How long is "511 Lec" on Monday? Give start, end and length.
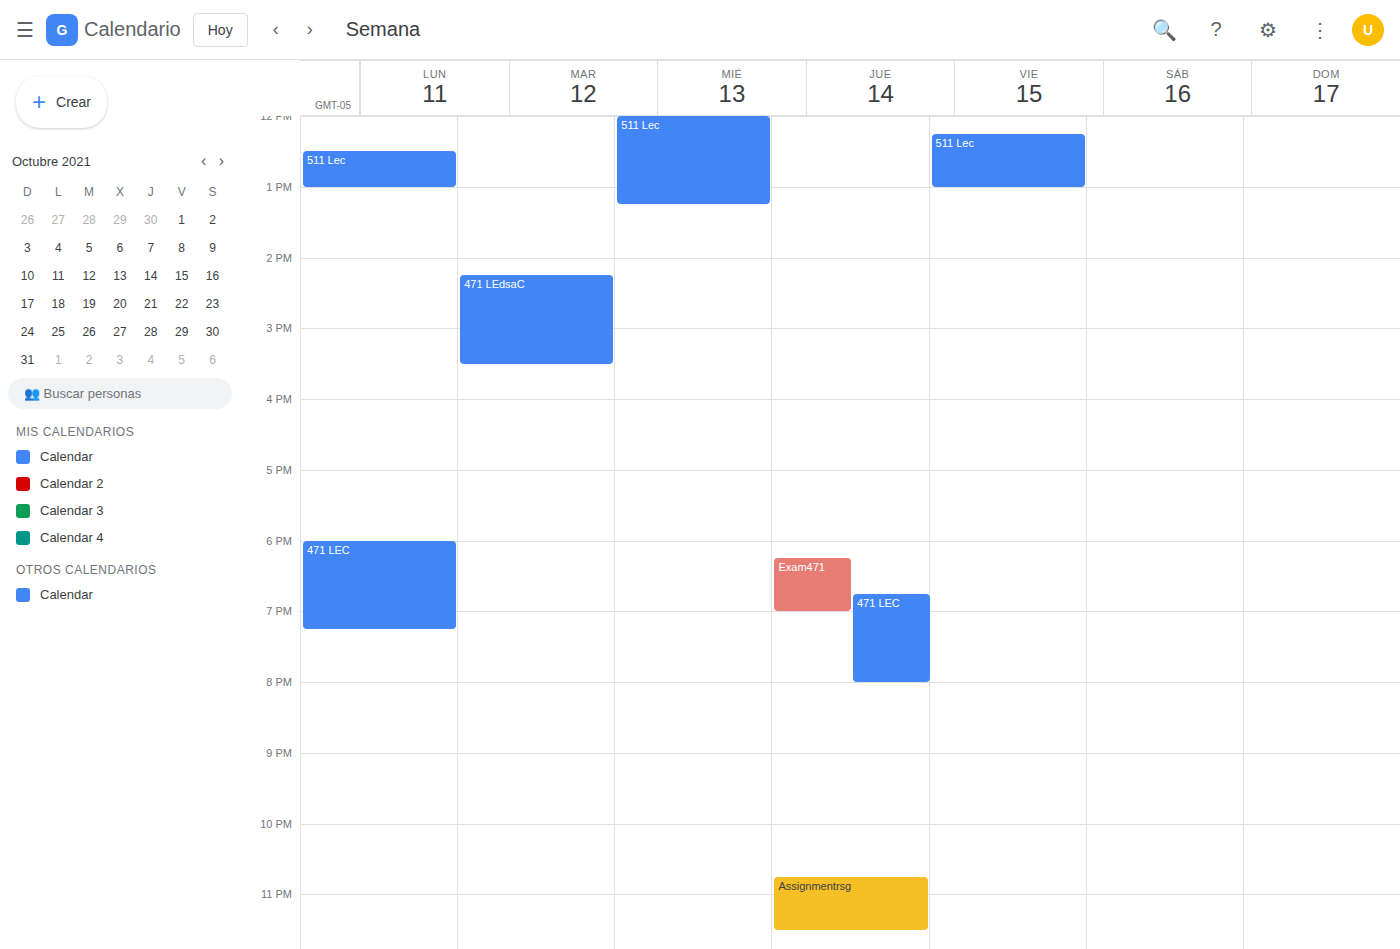
12:30 PM to 1:00 PM, 30 minutes